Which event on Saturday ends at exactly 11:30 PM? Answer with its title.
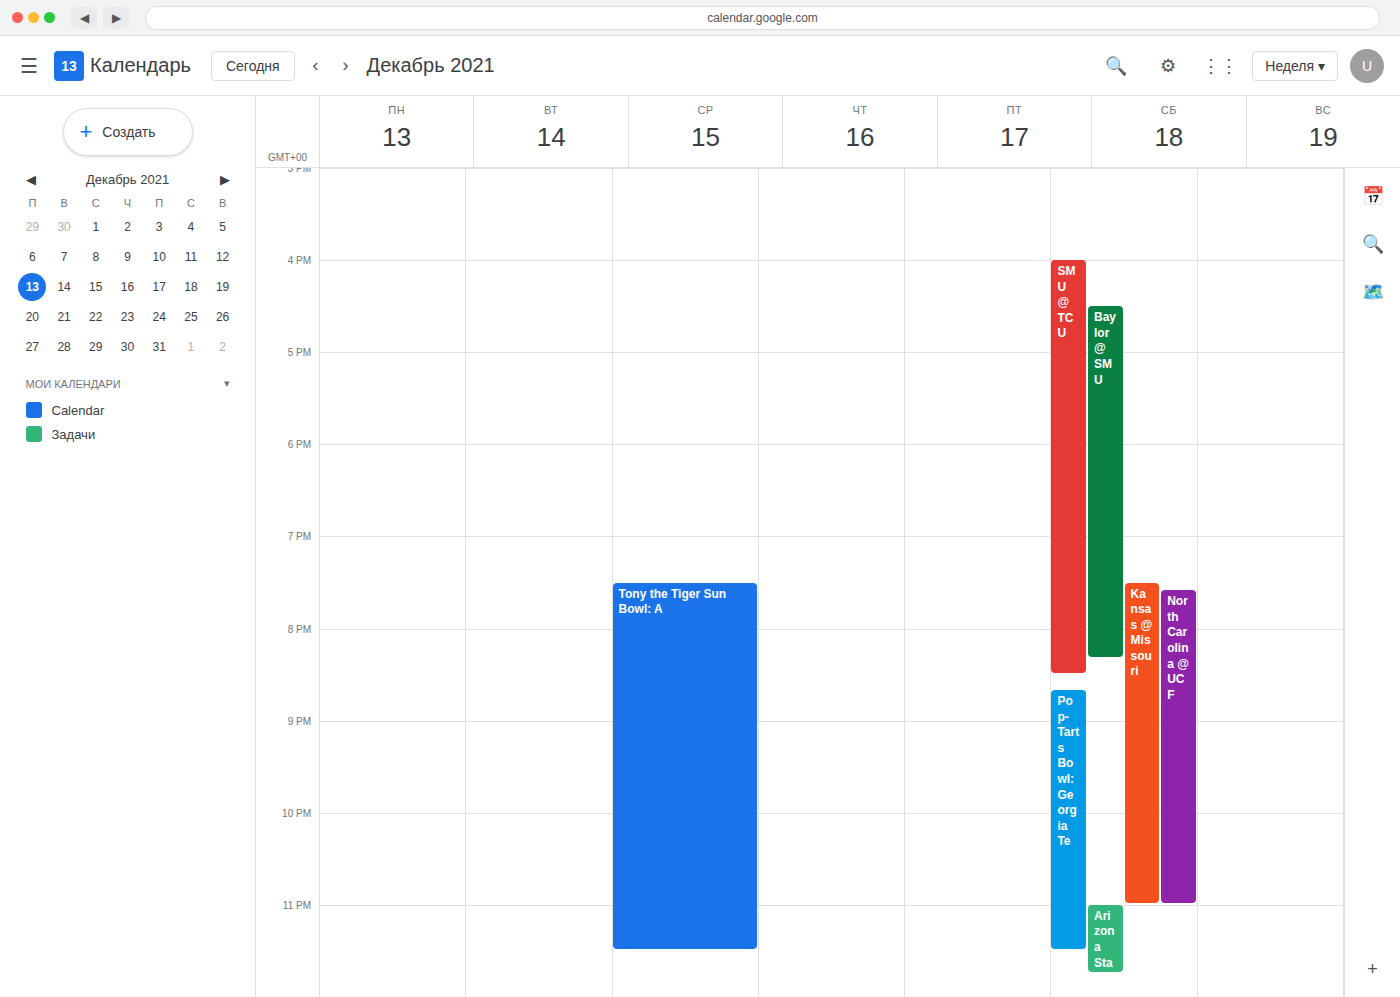
"Pop-Tarts Bowl: Georgia Te"